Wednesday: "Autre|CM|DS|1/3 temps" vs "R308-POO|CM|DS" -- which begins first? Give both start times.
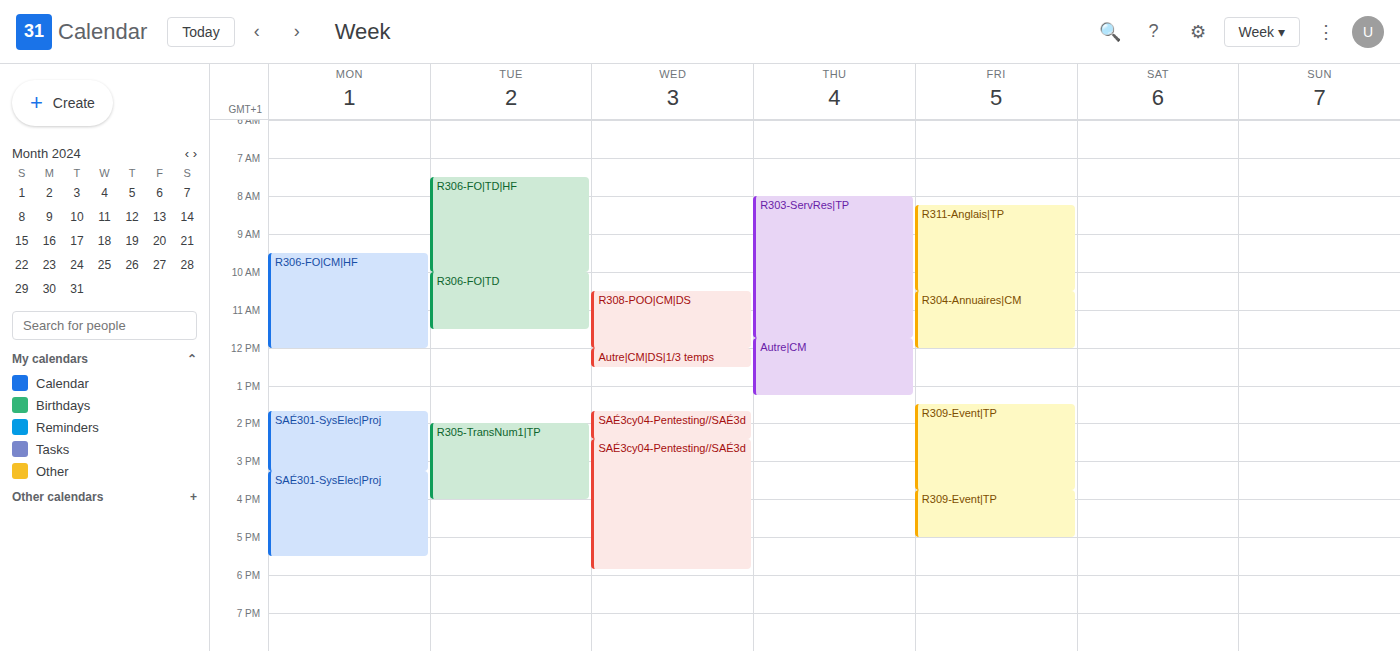
"R308-POO|CM|DS" 10:30 AM; "Autre|CM|DS|1/3 temps" 12:00 PM.